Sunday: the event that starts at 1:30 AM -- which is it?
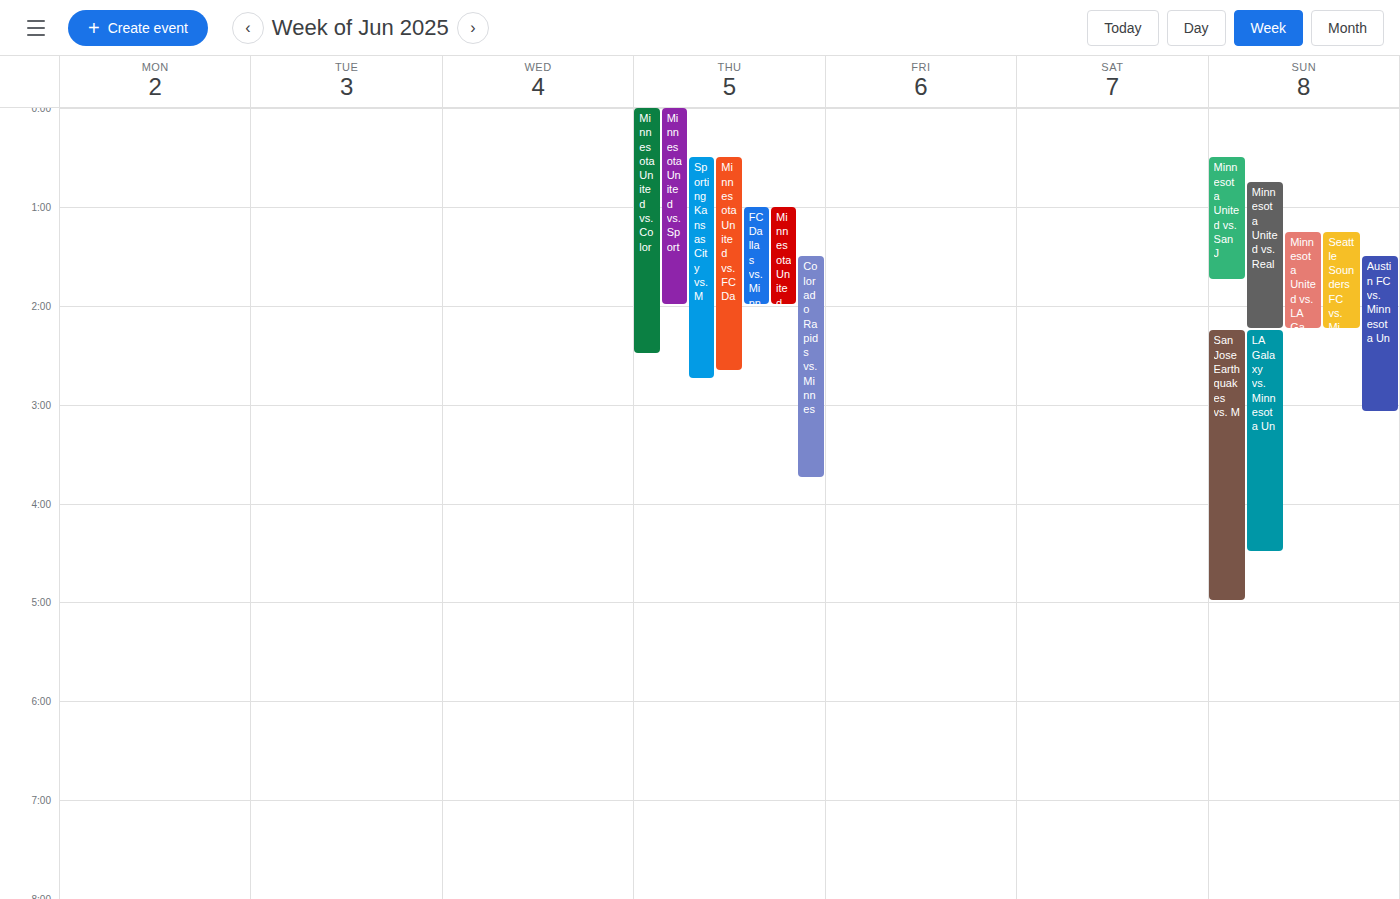
"Austin FC vs. Minnesota Un"